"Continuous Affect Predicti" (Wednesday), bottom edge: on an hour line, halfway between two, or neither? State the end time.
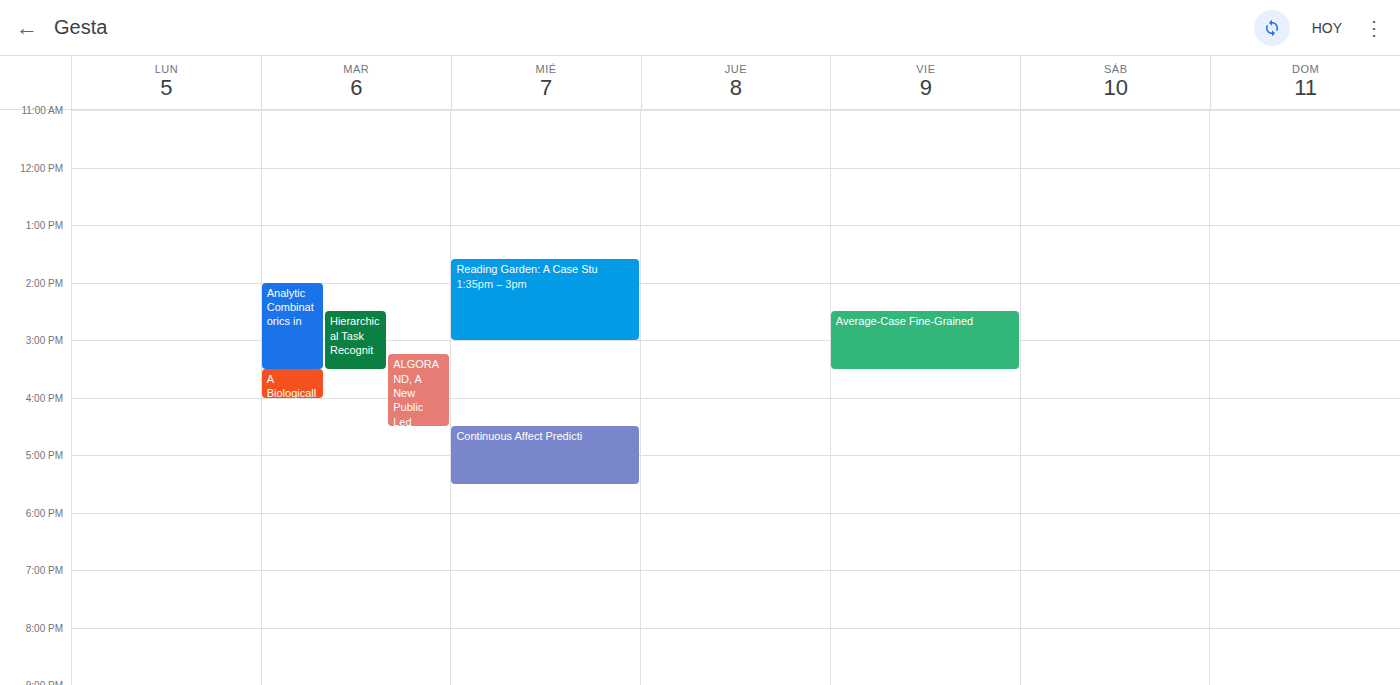
5:30 PM -- halfway between the 5 PM and 6 PM lines.